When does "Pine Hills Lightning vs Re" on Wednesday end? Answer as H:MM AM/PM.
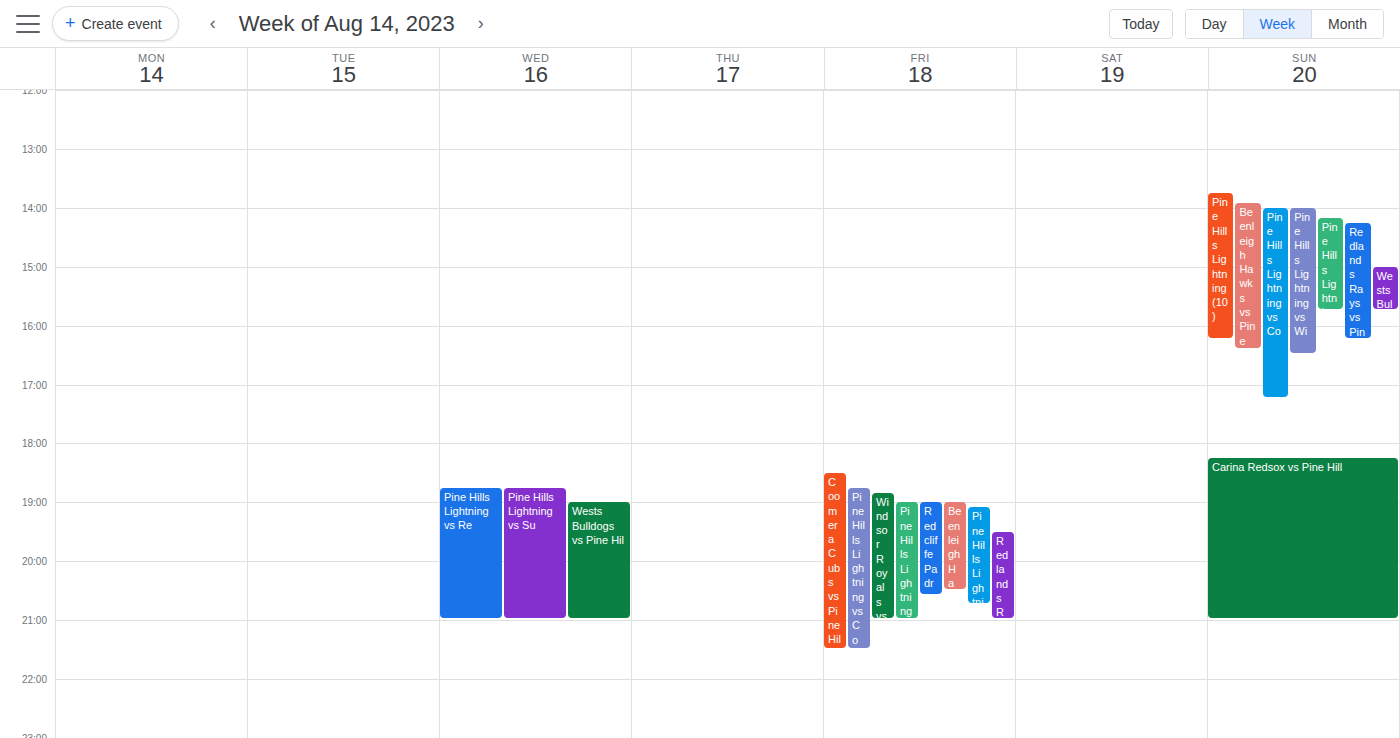
9:00 PM